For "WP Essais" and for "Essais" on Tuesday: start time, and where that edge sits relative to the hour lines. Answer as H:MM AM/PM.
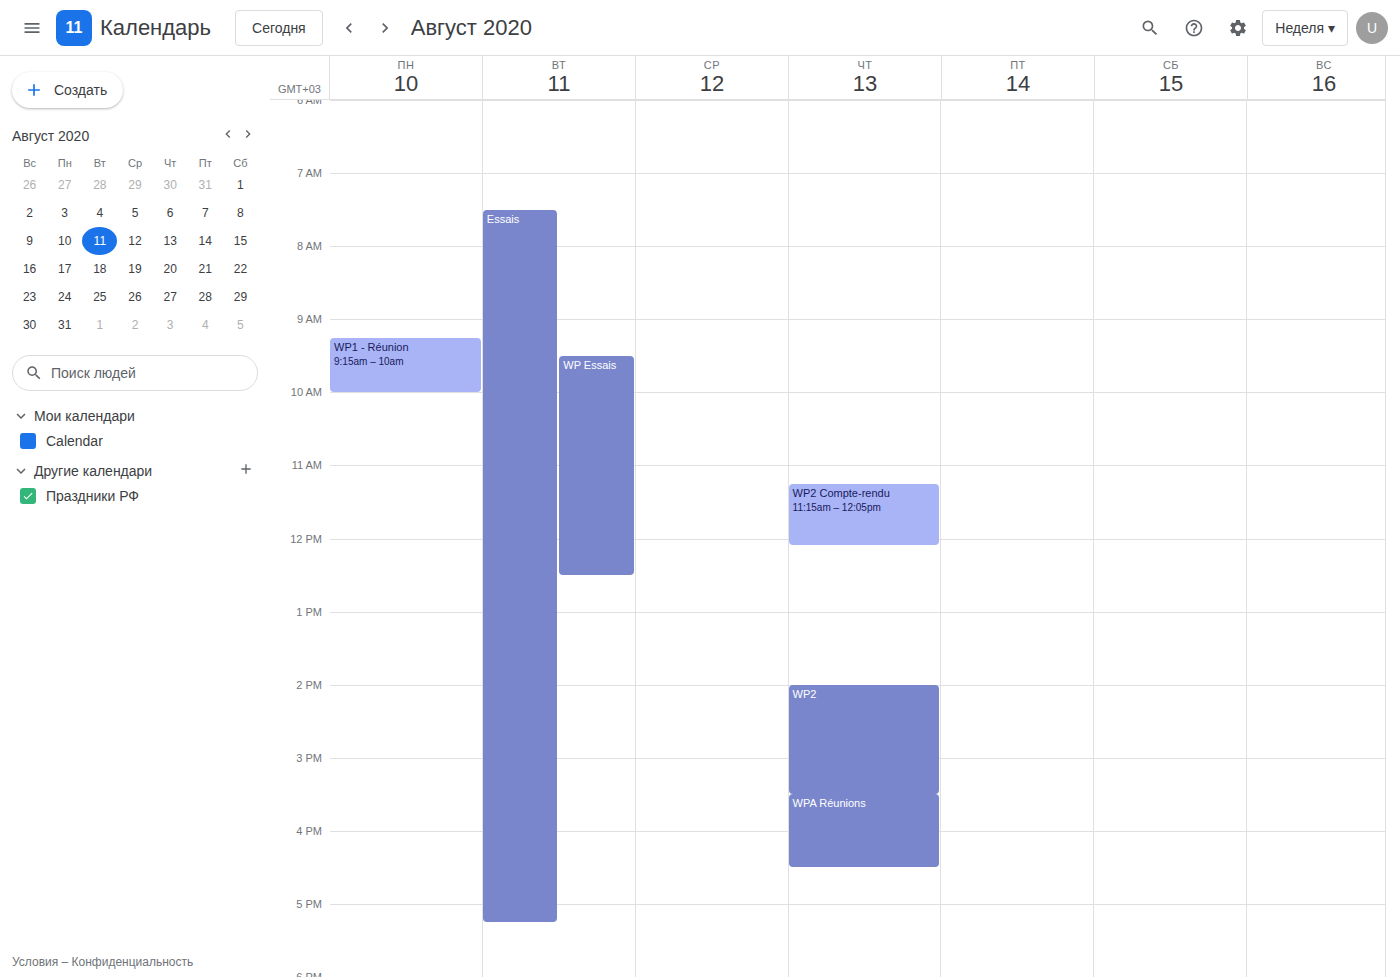
"WP Essais": 9:30 AM, halfway between the 9 AM and 10 AM lines. "Essais": 7:30 AM, halfway between the 7 AM and 8 AM lines.